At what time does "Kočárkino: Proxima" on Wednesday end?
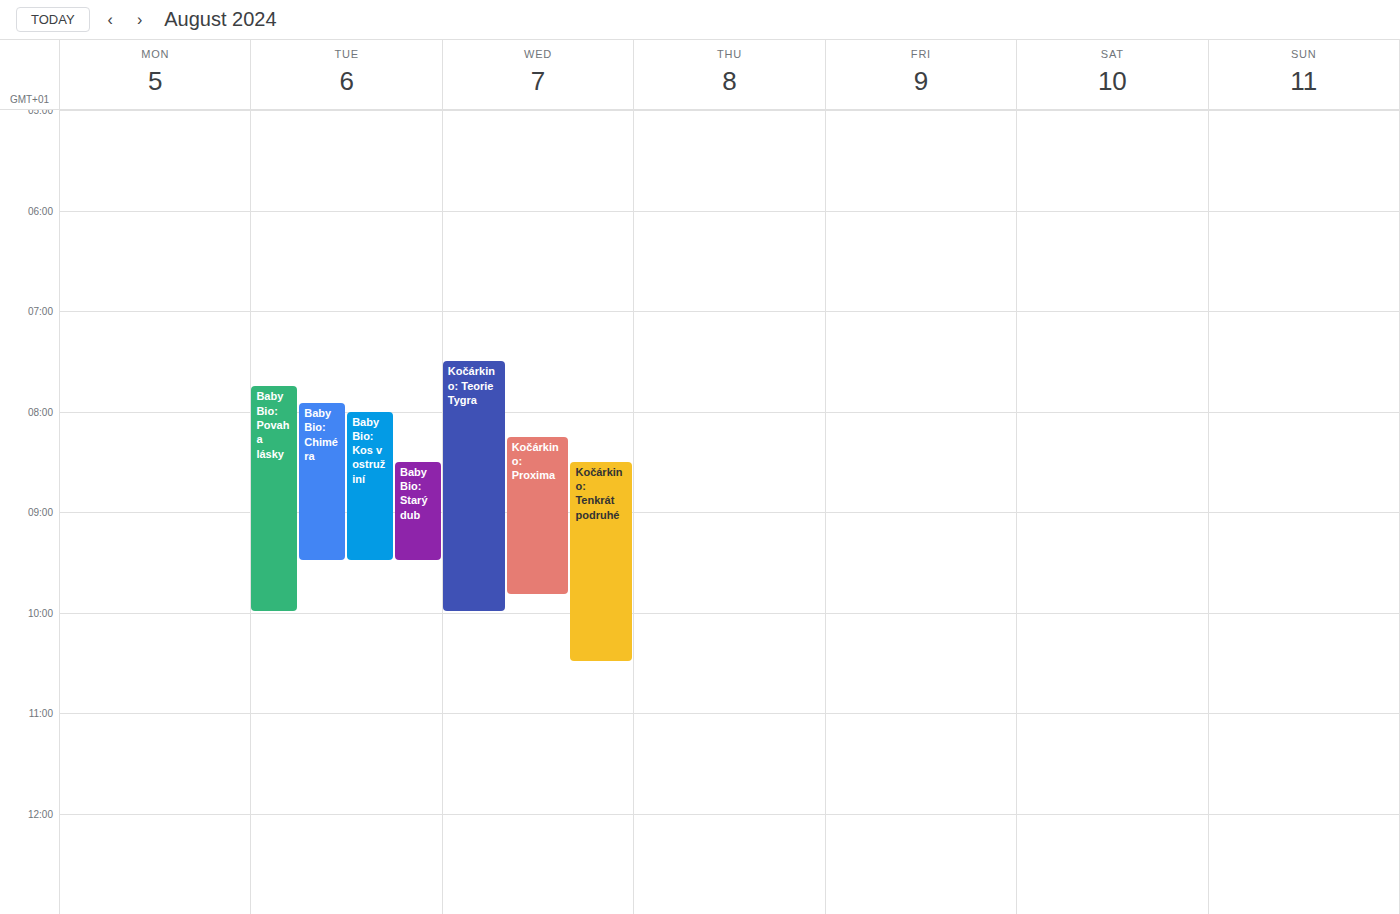
9:50 AM